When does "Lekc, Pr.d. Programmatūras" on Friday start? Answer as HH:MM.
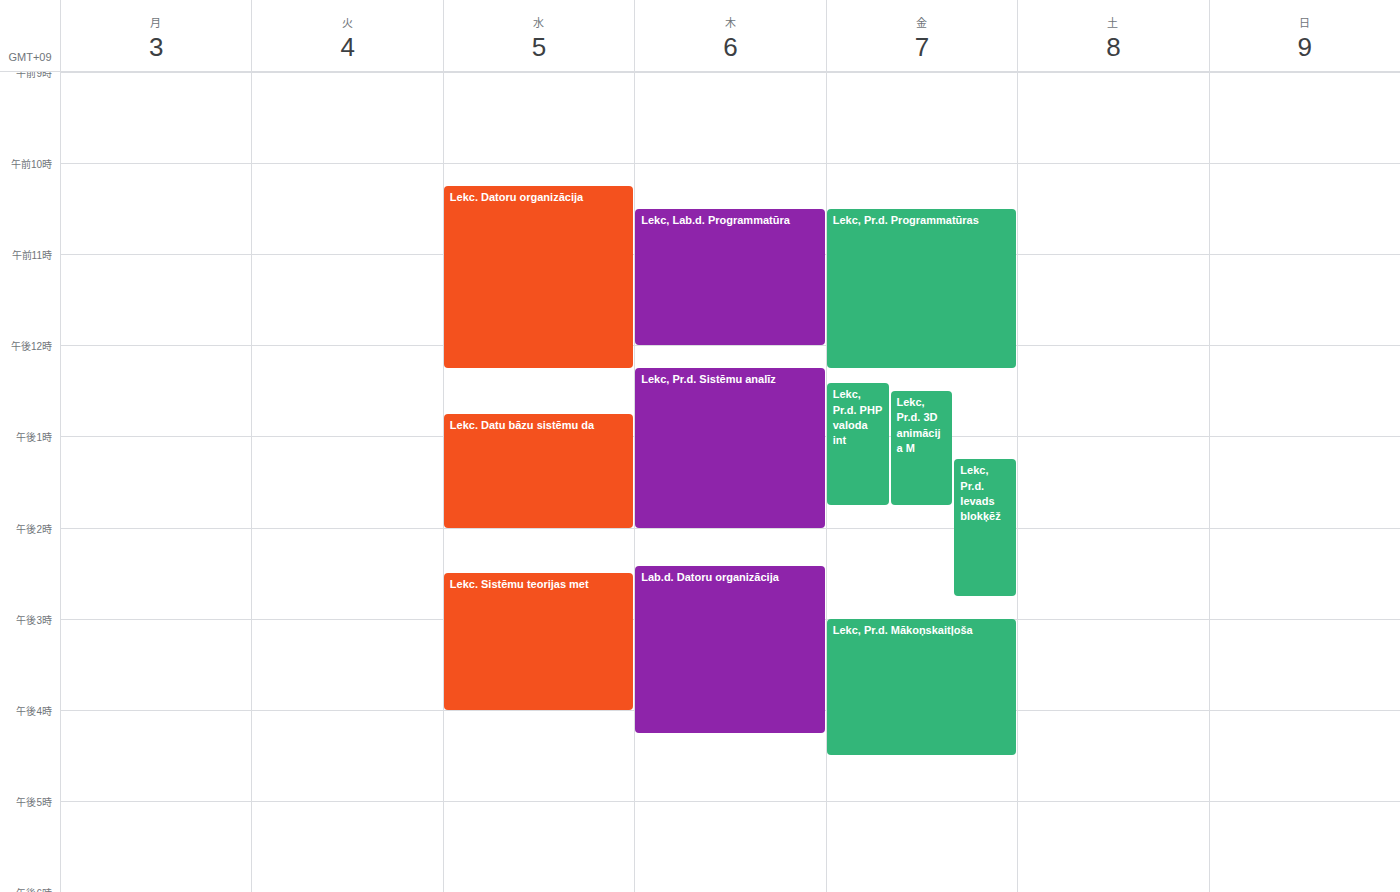
10:30